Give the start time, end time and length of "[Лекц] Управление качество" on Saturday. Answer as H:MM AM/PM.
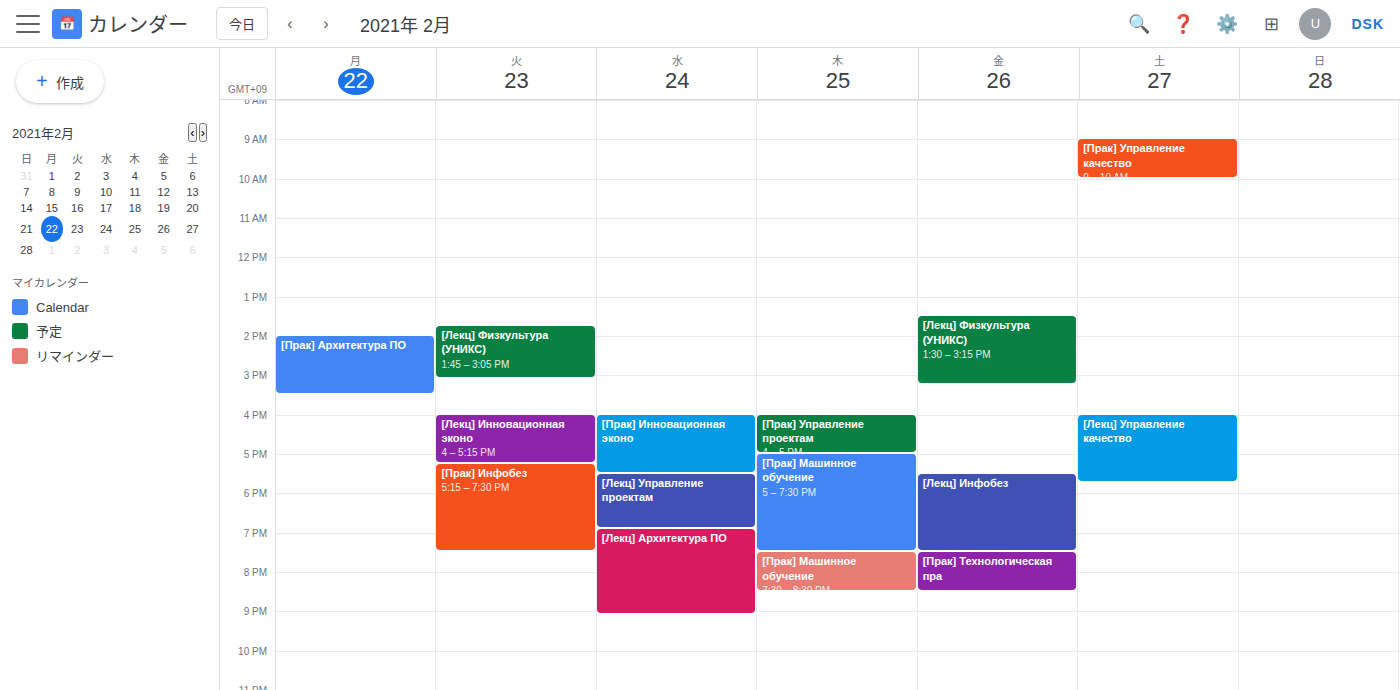
4:00 PM to 5:45 PM, 1 hour 45 minutes